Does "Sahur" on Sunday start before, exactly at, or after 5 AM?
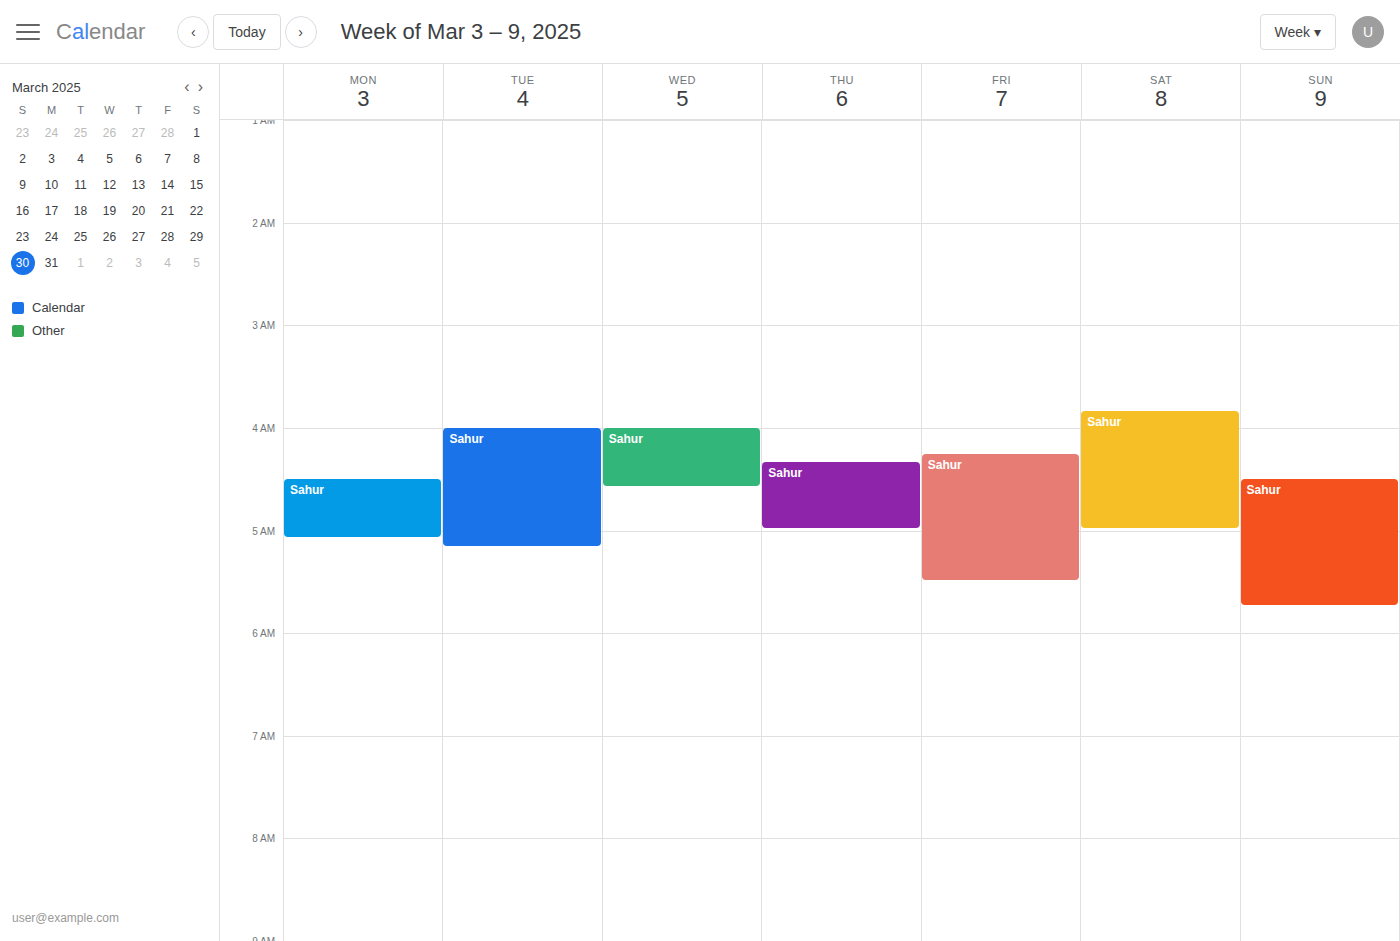
4:30 AM -- before 5 AM, 30 minutes above the 5 AM line.